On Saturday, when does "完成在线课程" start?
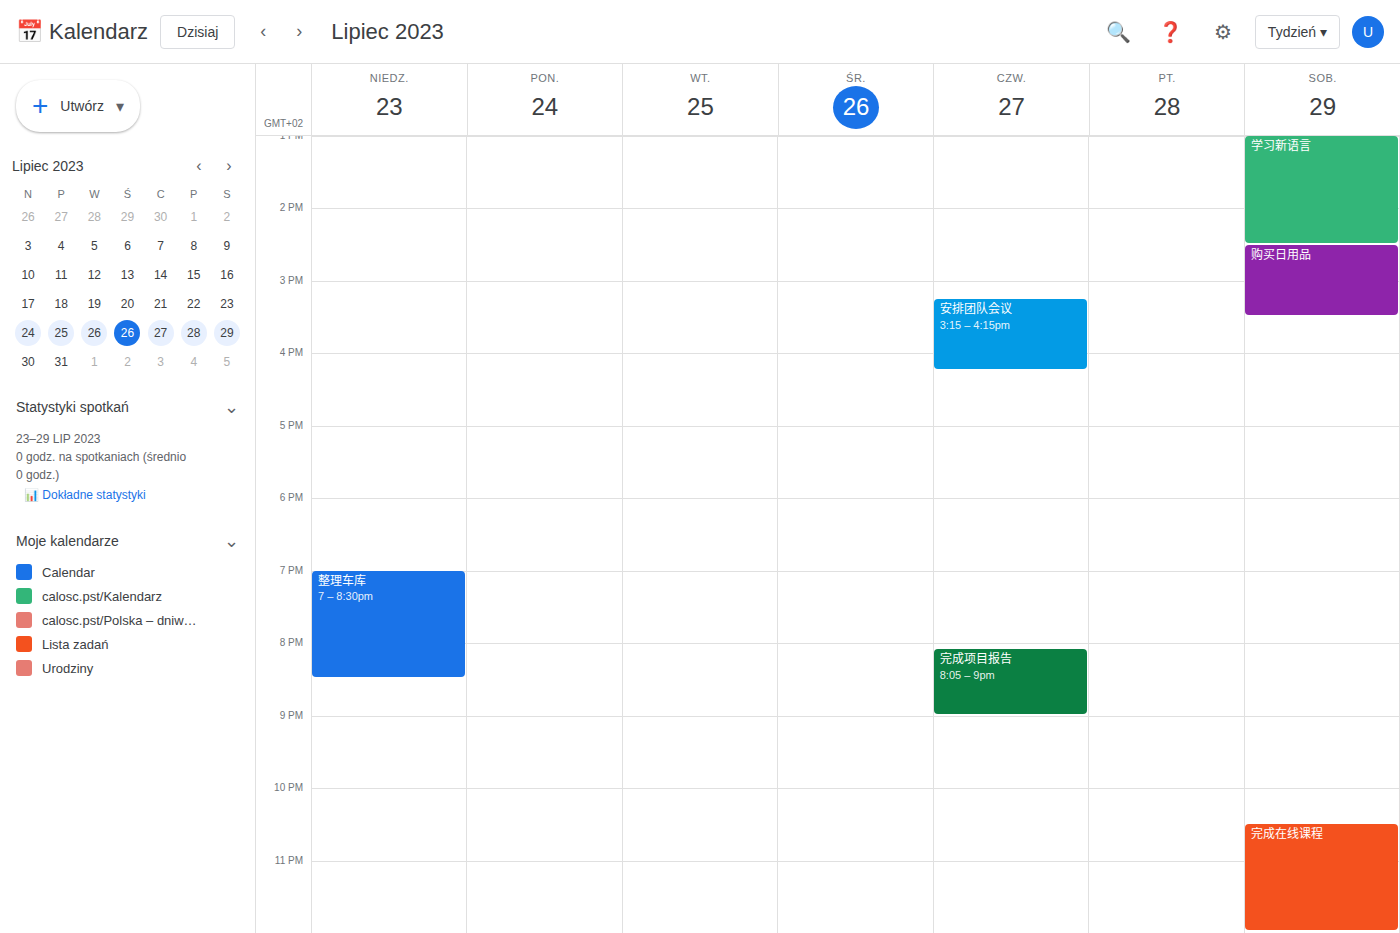
10:30 PM